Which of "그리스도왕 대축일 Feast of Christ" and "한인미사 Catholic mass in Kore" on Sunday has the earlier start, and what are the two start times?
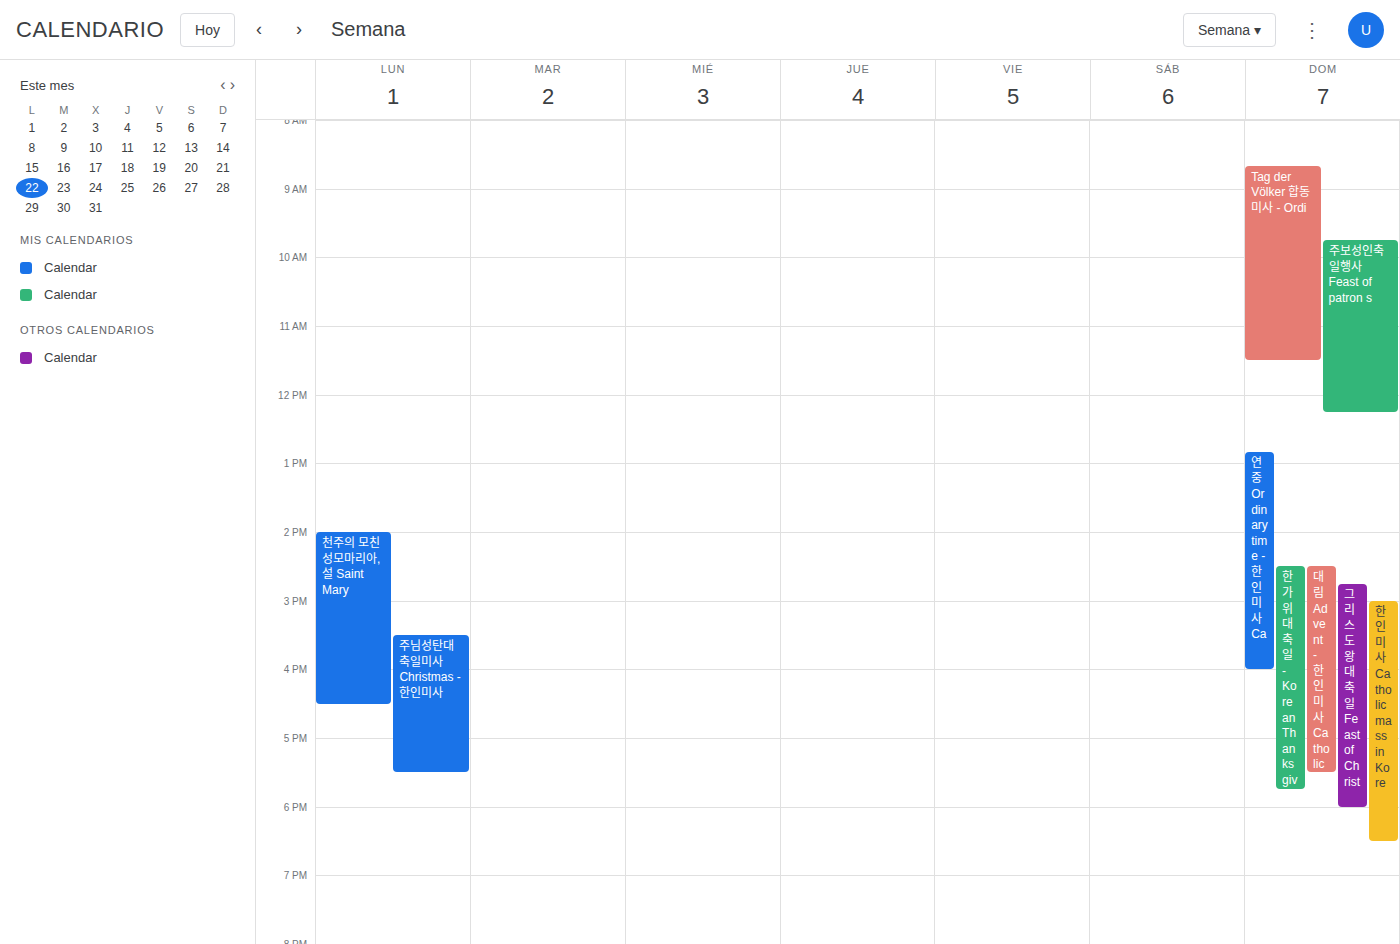
"그리스도왕 대축일 Feast of Christ" 2:45 PM; "한인미사 Catholic mass in Kore" 3:00 PM.